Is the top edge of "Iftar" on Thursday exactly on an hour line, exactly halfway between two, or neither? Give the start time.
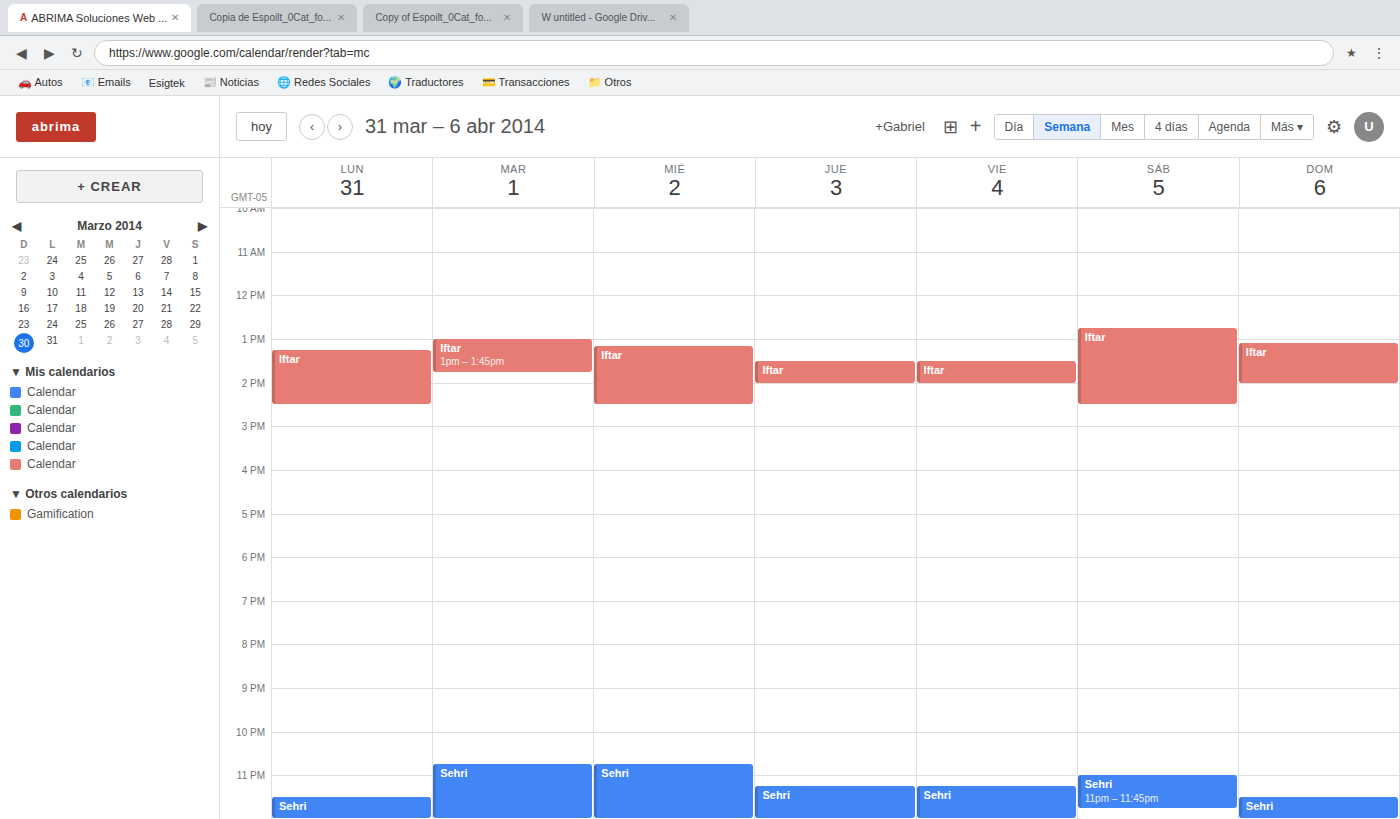
1:30 PM -- halfway between the 1 PM and 2 PM lines.